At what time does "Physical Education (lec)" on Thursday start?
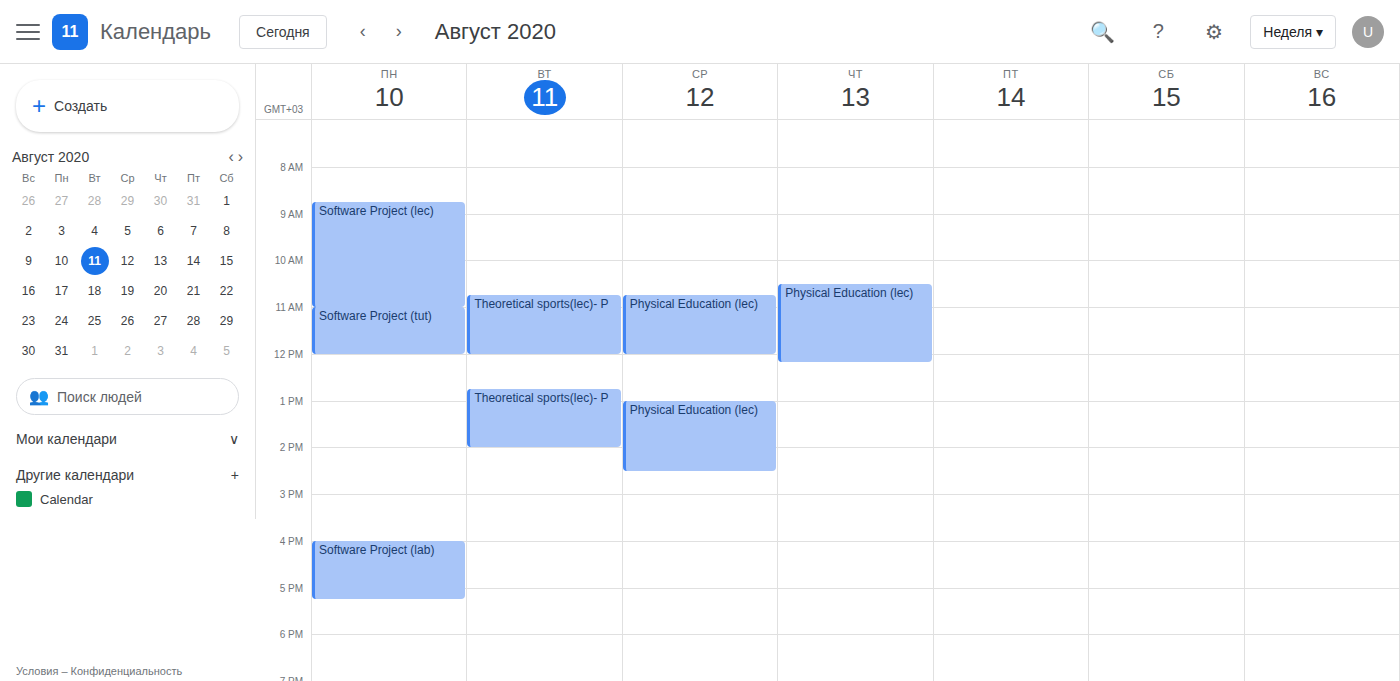
10:30 AM